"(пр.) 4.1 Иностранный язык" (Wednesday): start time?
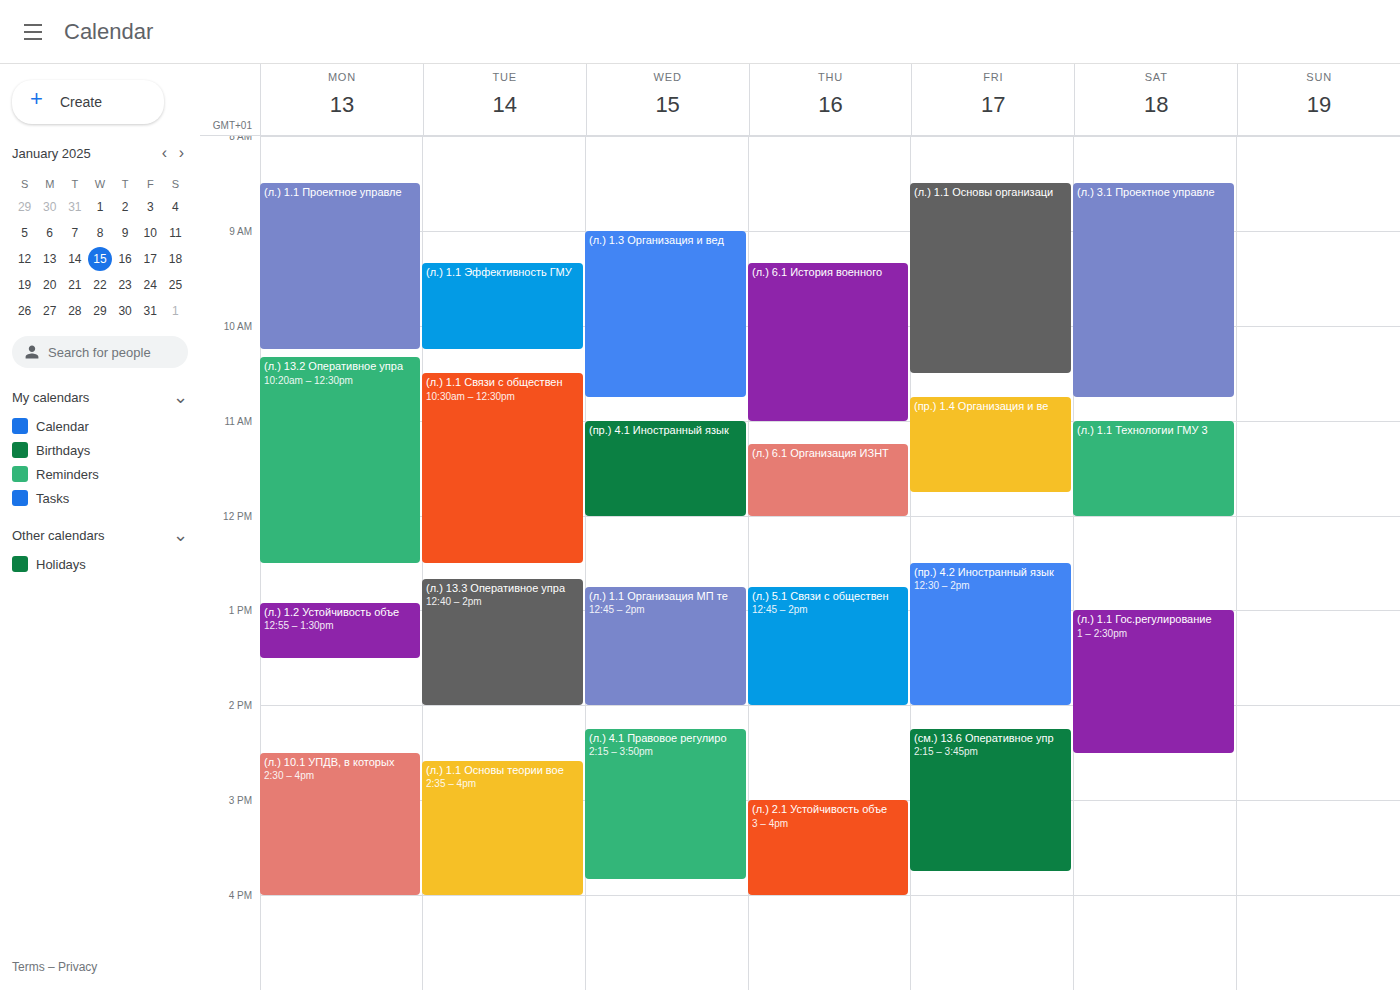
11:00 AM